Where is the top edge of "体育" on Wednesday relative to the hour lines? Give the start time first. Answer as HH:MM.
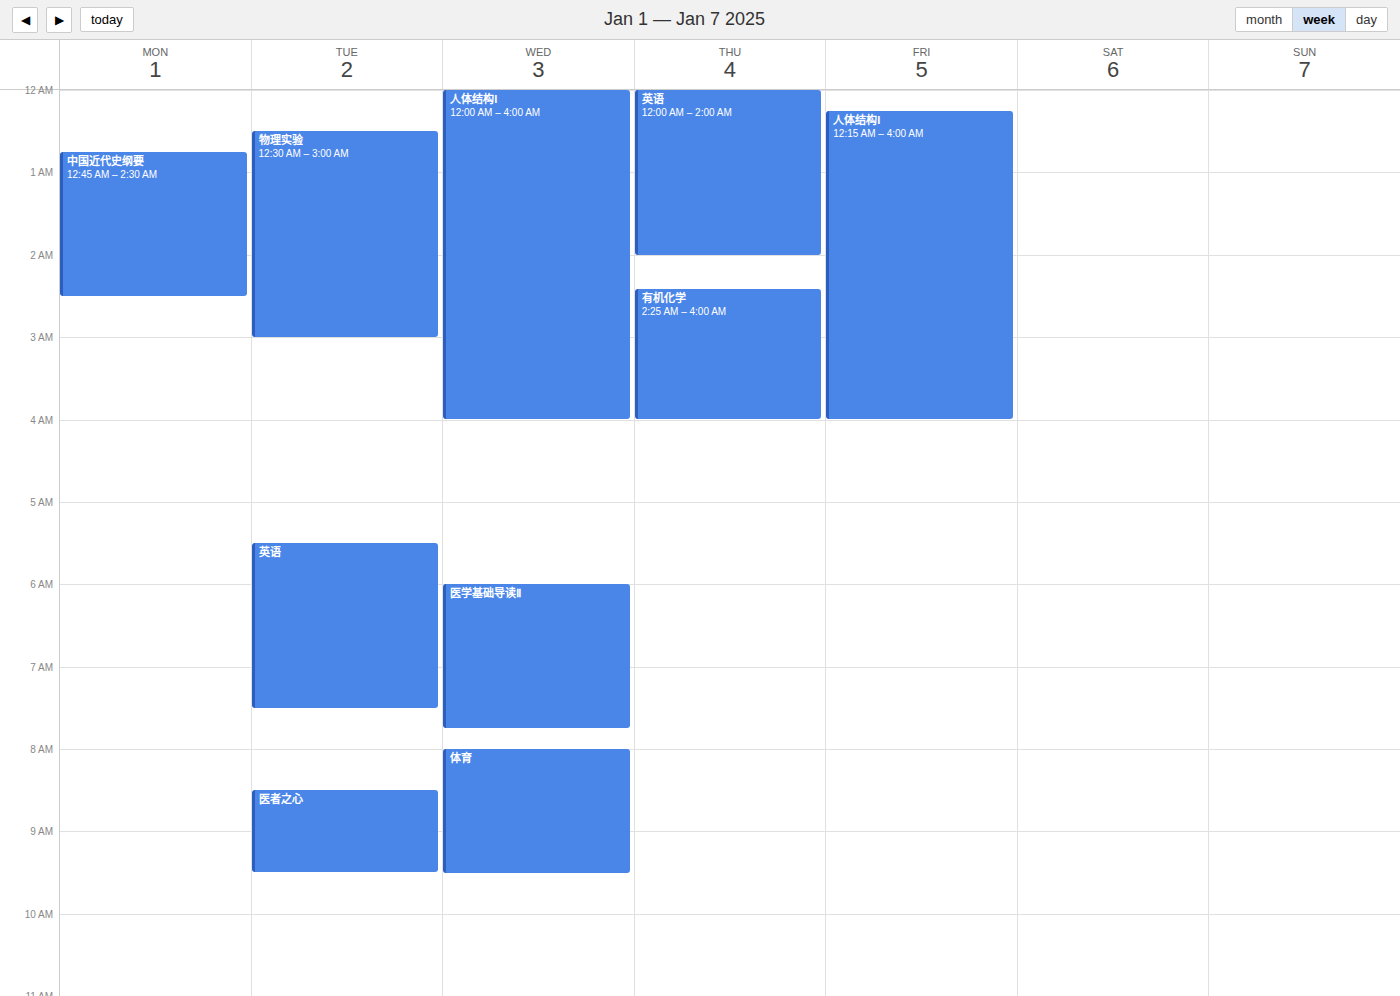
08:00 -- exactly on the 08:00 line.